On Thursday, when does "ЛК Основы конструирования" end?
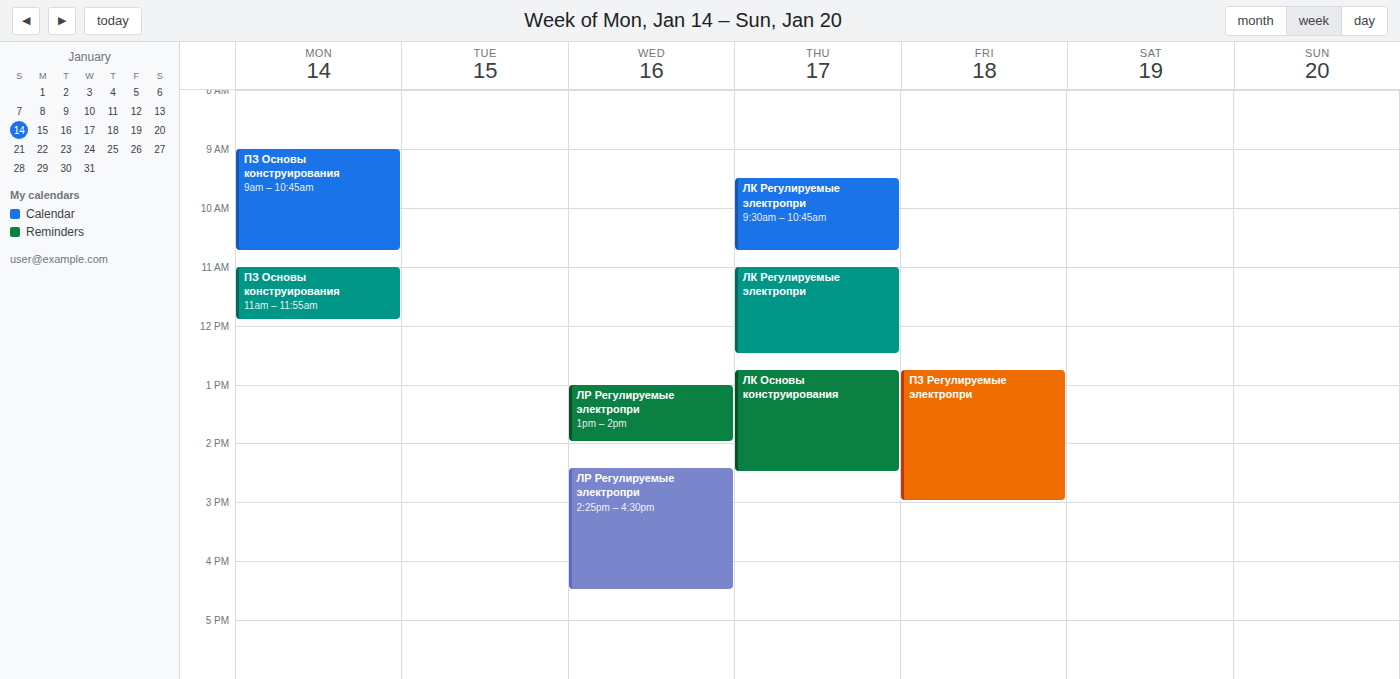
2:30 PM